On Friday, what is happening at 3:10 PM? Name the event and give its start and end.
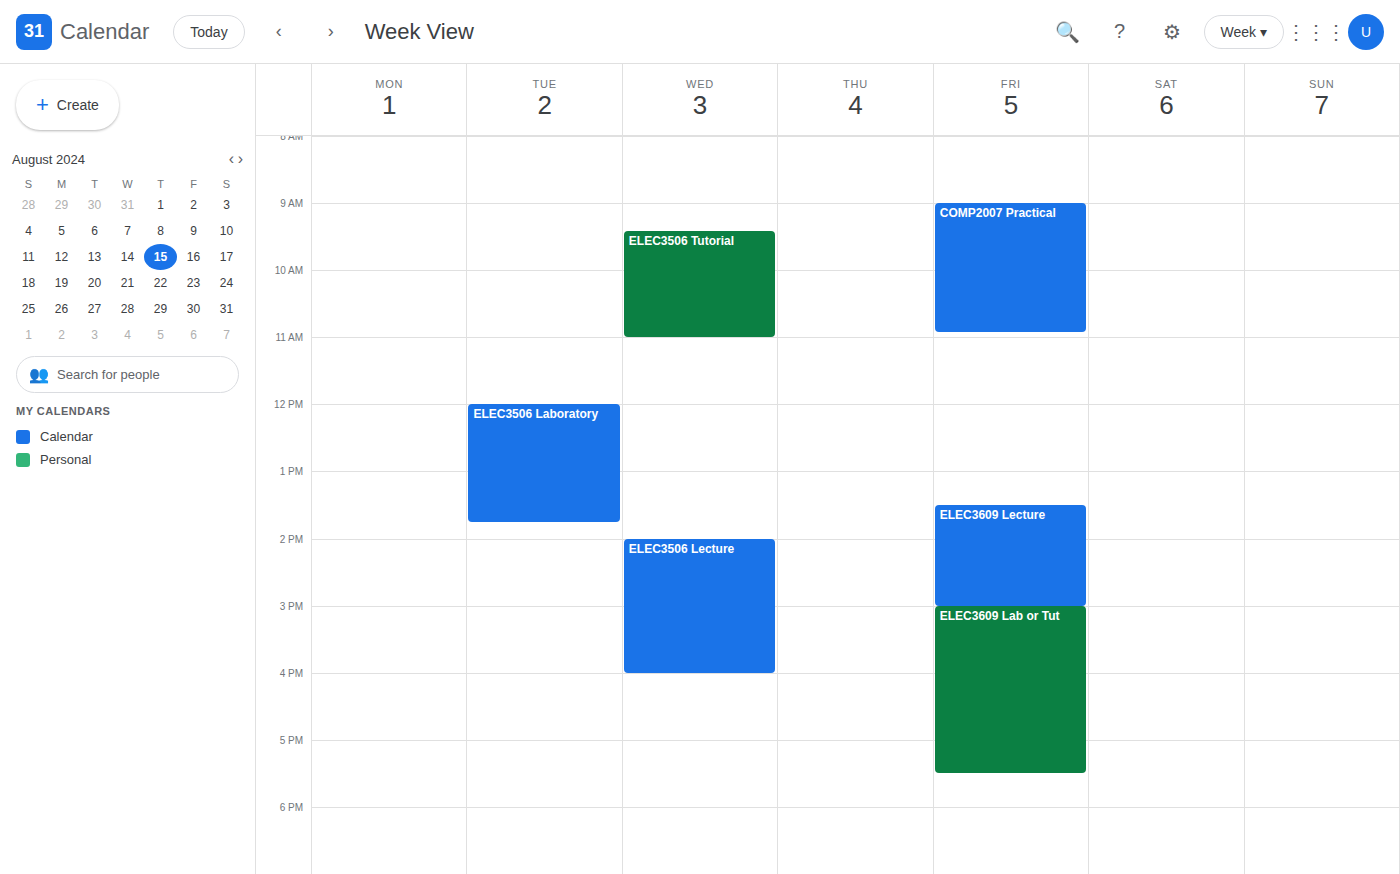
"ELEC3609 Lab or Tut", 3:00 PM to 5:30 PM